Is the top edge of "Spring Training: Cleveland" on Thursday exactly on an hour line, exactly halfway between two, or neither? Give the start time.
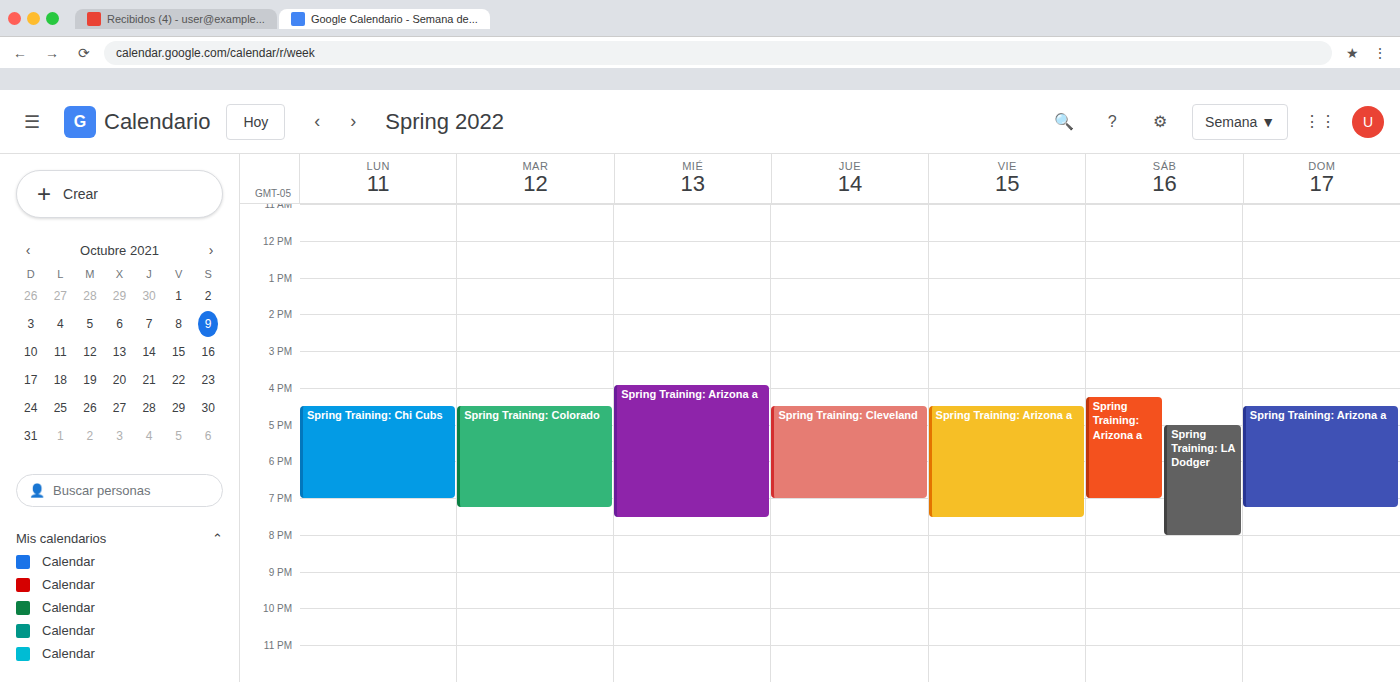
16:30 -- halfway between the 16:00 and 17:00 lines.